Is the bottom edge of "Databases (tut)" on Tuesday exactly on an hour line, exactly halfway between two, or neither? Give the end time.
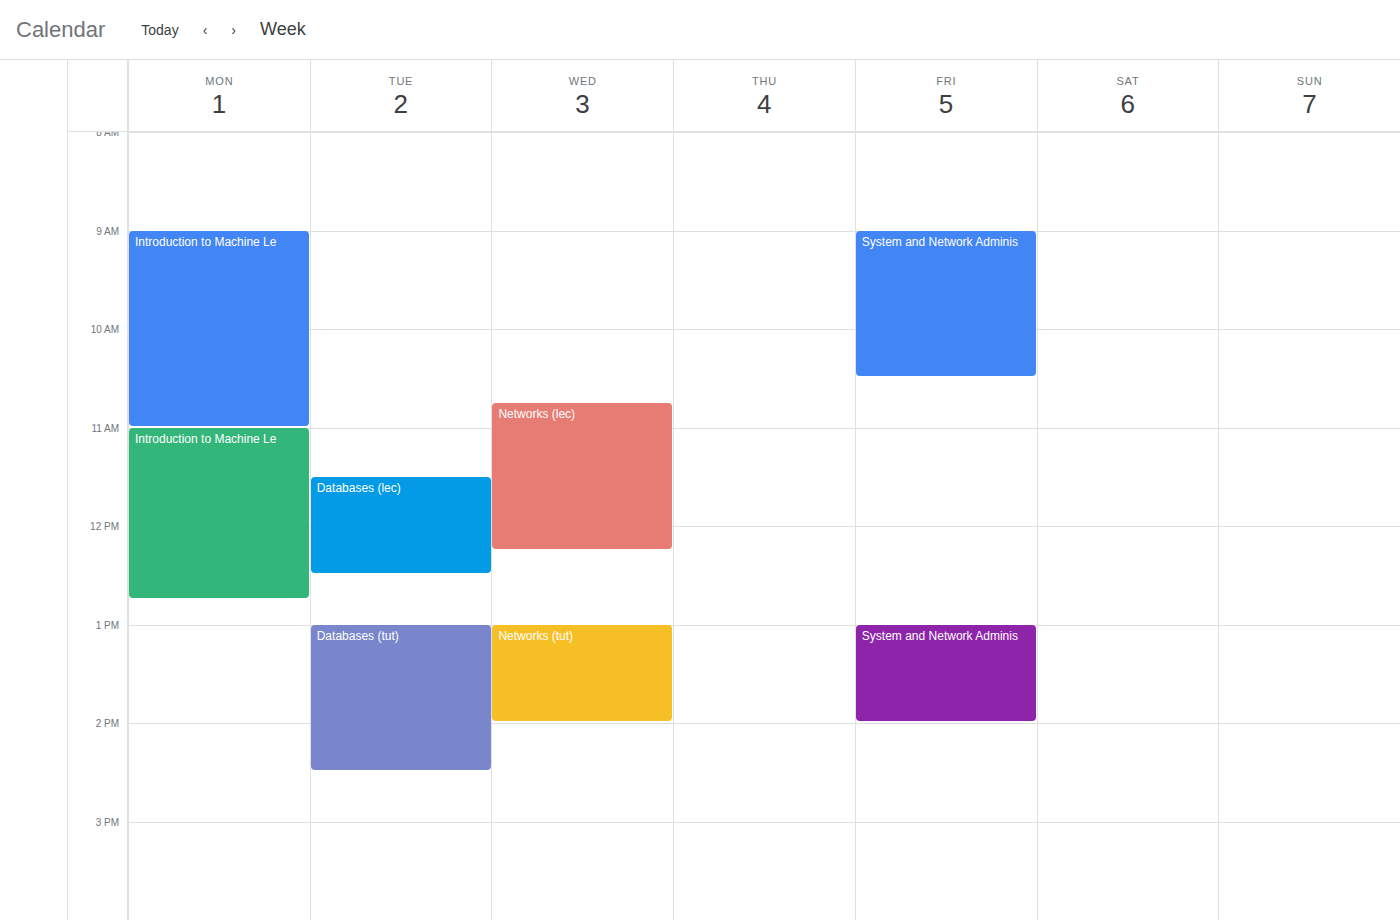
2:30 PM -- halfway between the 2 PM and 3 PM lines.